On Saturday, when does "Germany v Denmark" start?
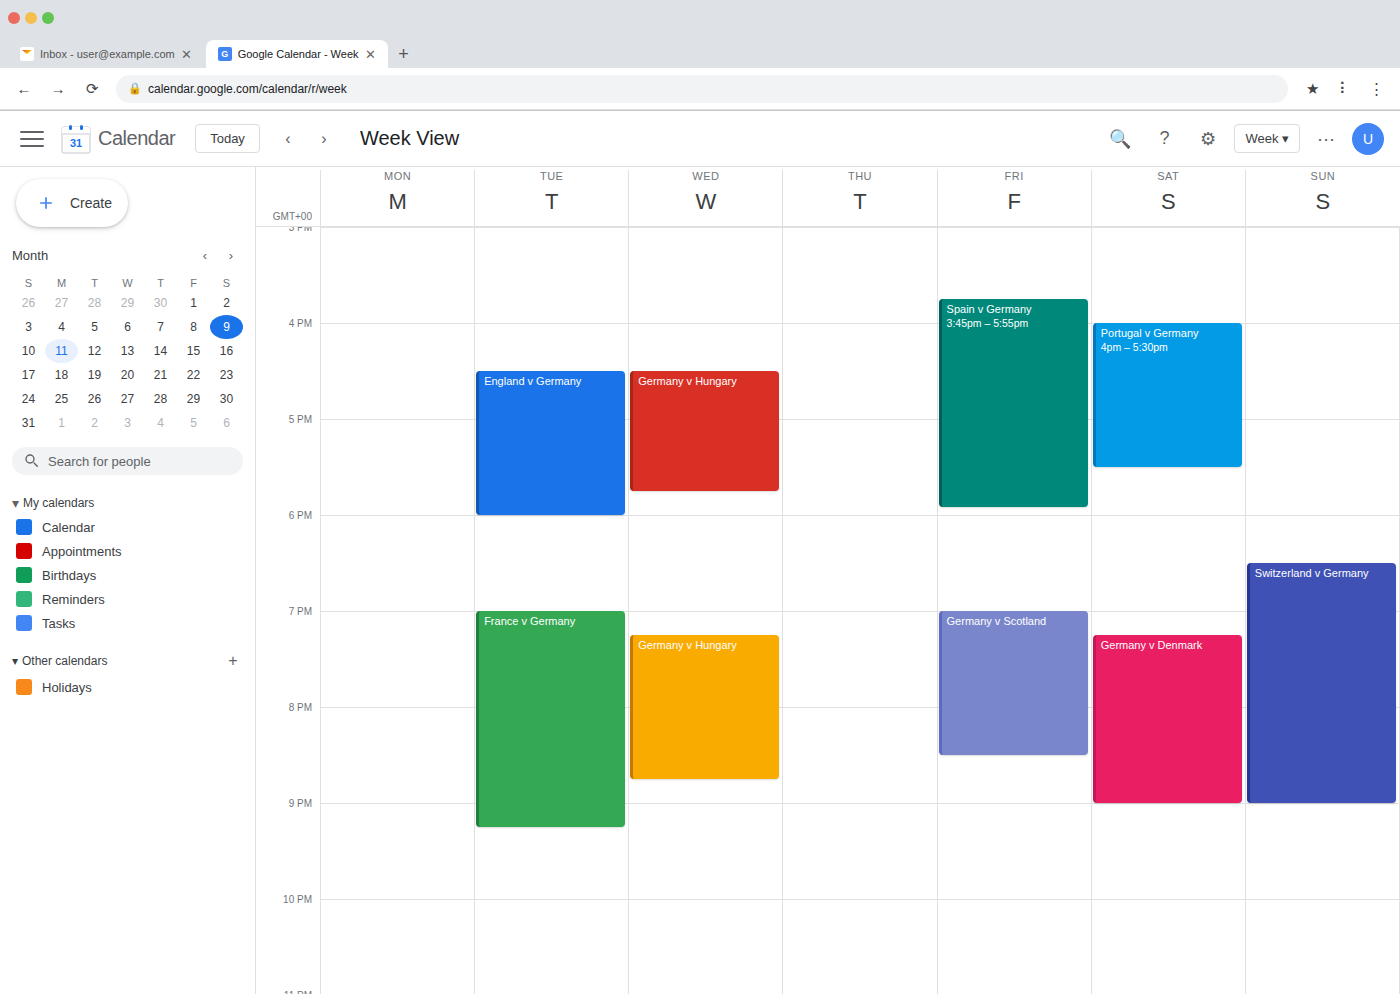
7:15 PM